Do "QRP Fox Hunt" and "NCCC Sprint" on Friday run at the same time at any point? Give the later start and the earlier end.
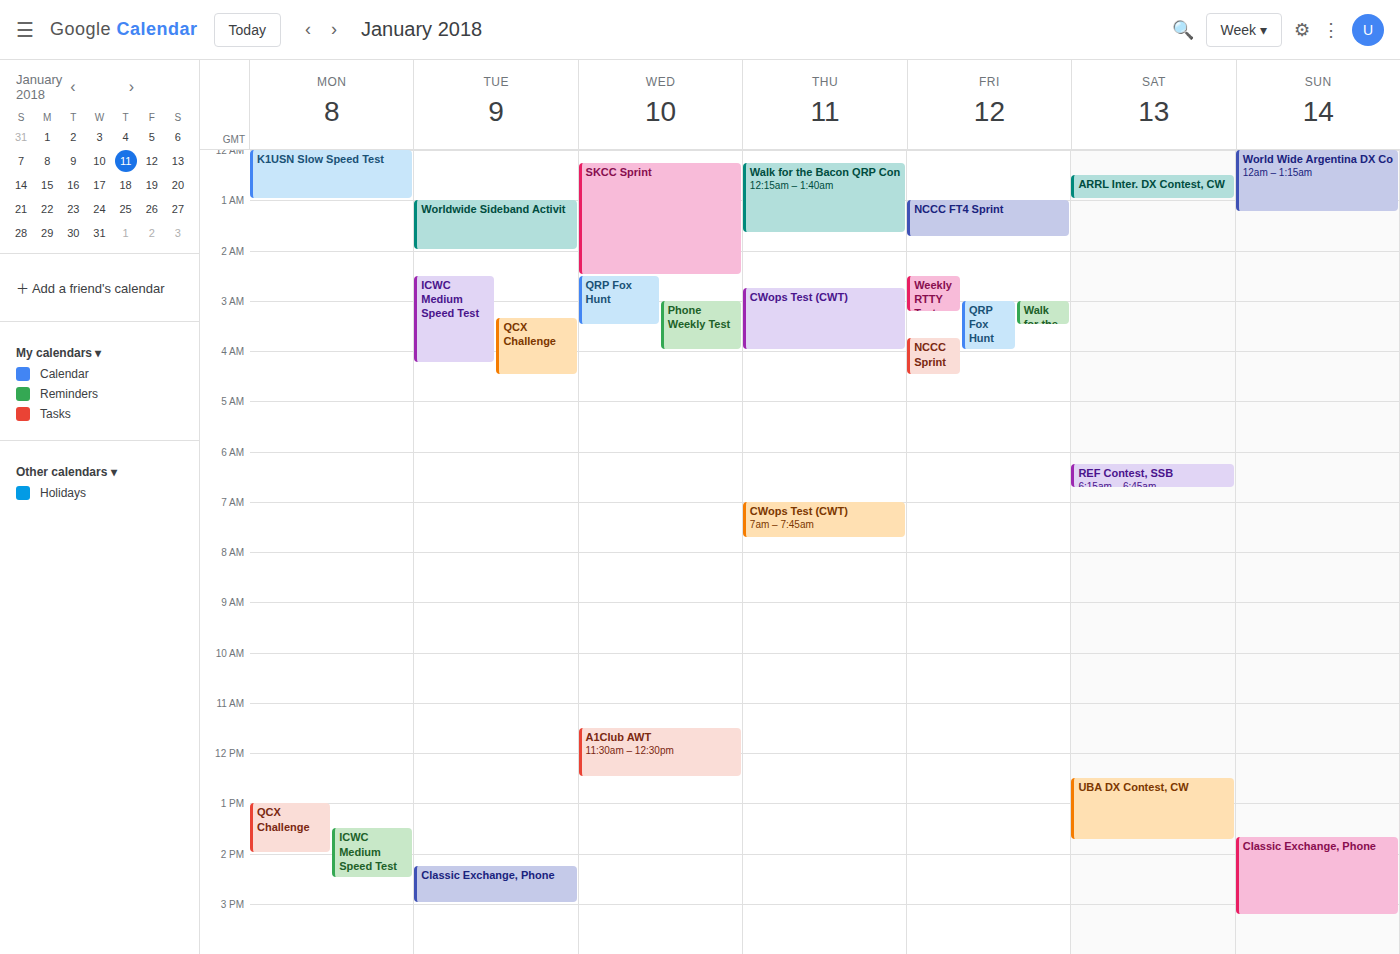
"NCCC Sprint" starts at 03:45, before "QRP Fox Hunt" ends at 04:00 -- they overlap.